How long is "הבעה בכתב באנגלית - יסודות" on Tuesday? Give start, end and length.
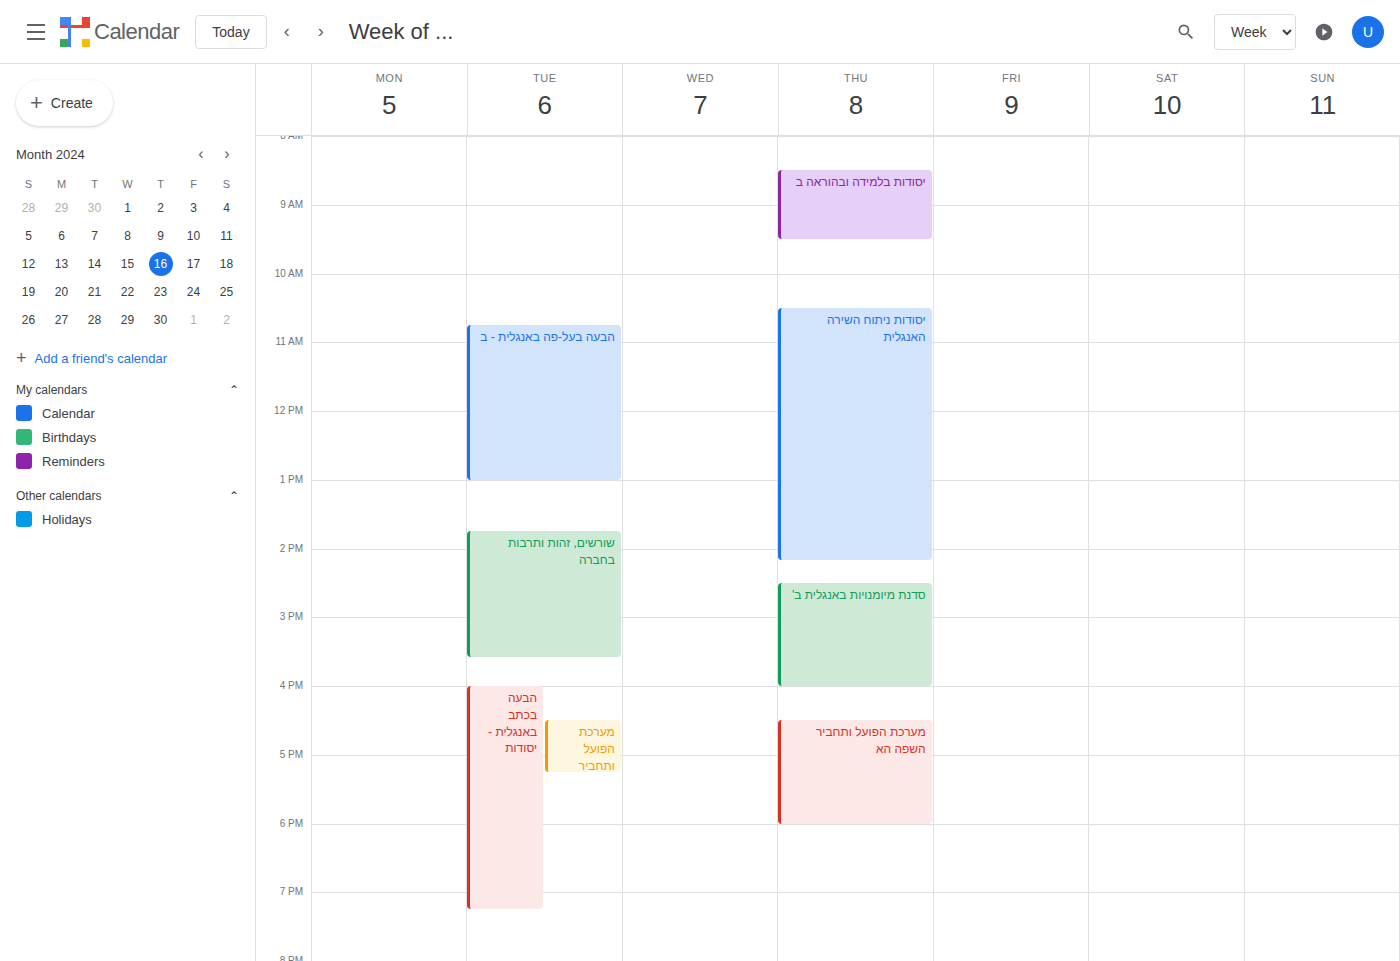
4:00 PM to 7:15 PM, 3 hours 15 minutes